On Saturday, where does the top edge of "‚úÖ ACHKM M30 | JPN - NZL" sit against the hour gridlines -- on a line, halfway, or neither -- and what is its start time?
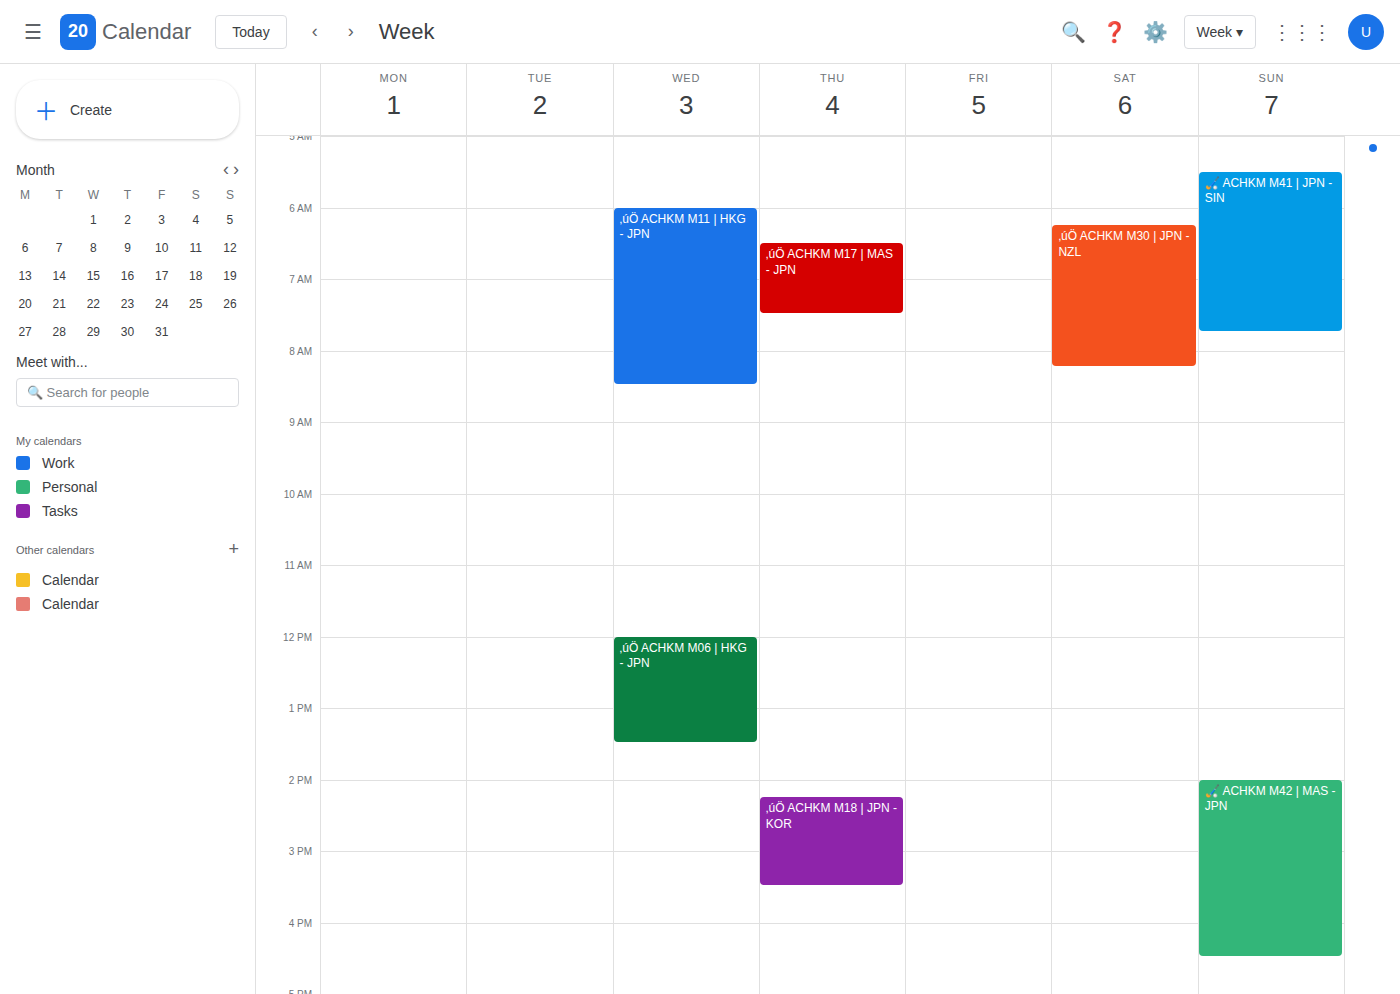
6:15 AM -- neither: a quarter of the way from the 6 AM line to the 7 AM line.